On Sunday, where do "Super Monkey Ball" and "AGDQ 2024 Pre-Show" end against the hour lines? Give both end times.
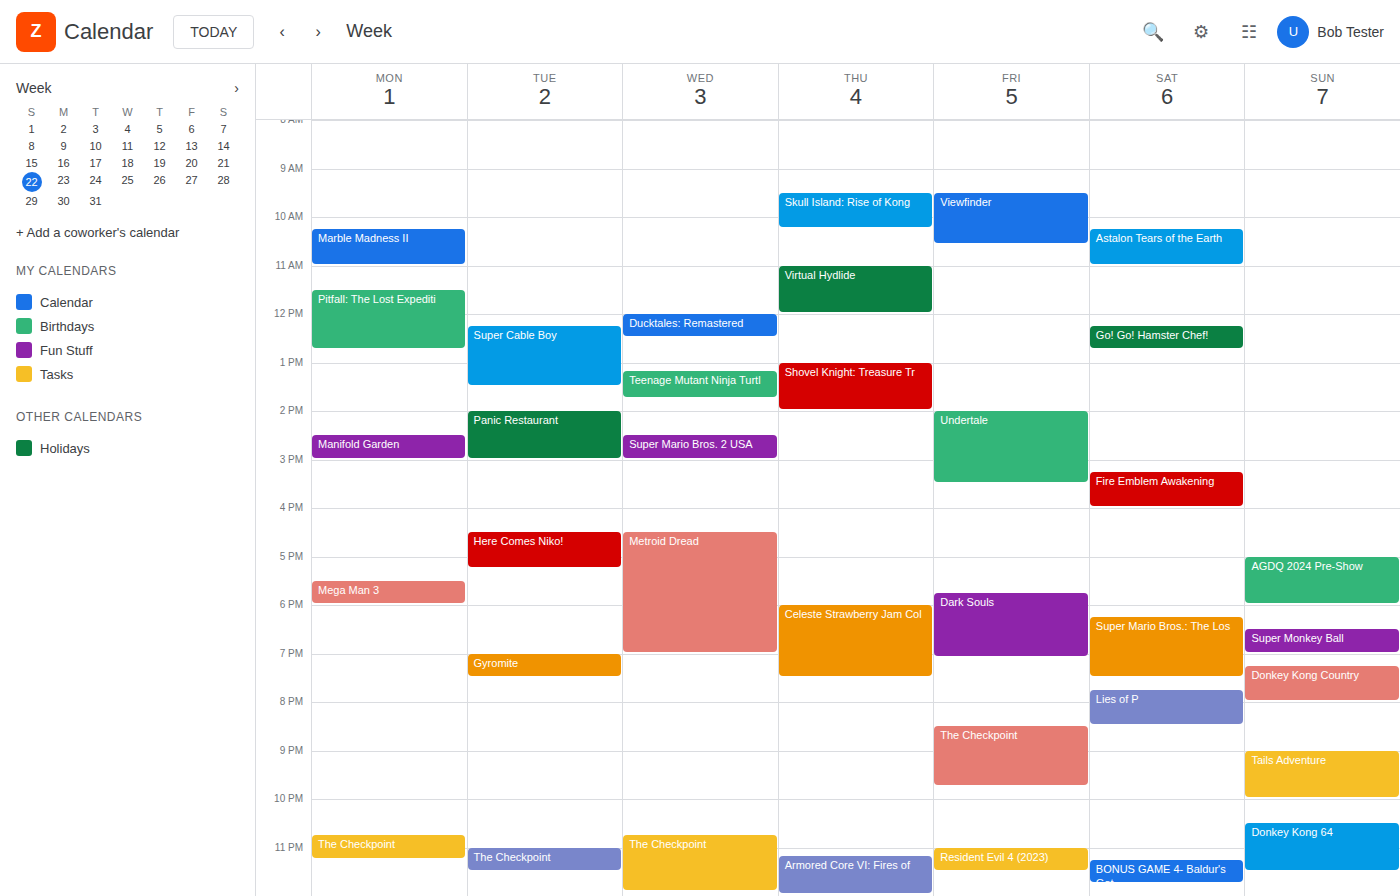
"Super Monkey Ball": 7:00 PM, exactly on the 7 PM line. "AGDQ 2024 Pre-Show": 6:00 PM, exactly on the 6 PM line.